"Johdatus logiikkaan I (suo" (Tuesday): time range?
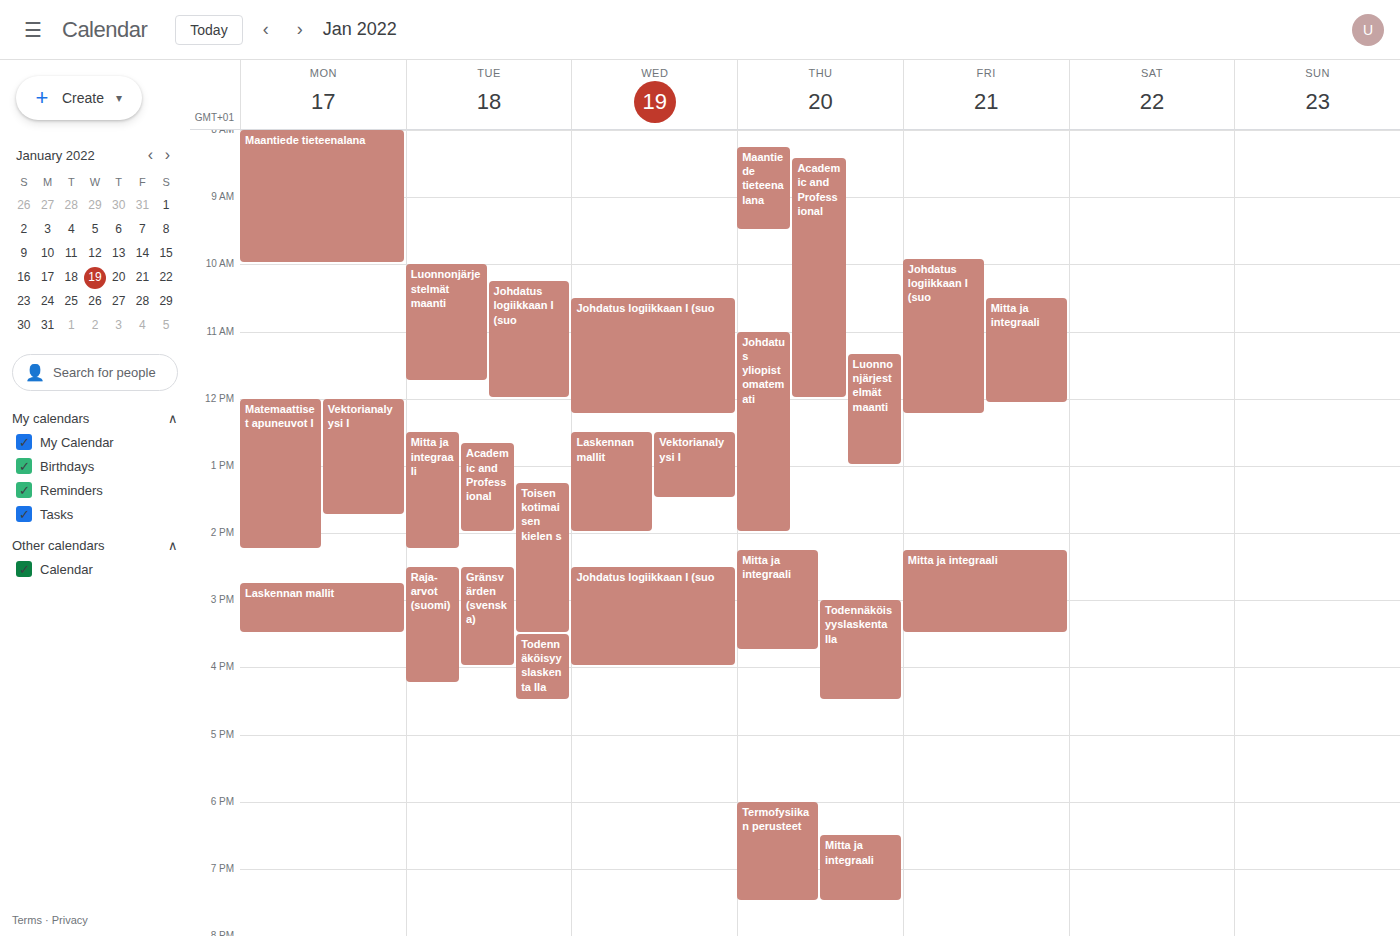
10:15 AM to 12:00 PM